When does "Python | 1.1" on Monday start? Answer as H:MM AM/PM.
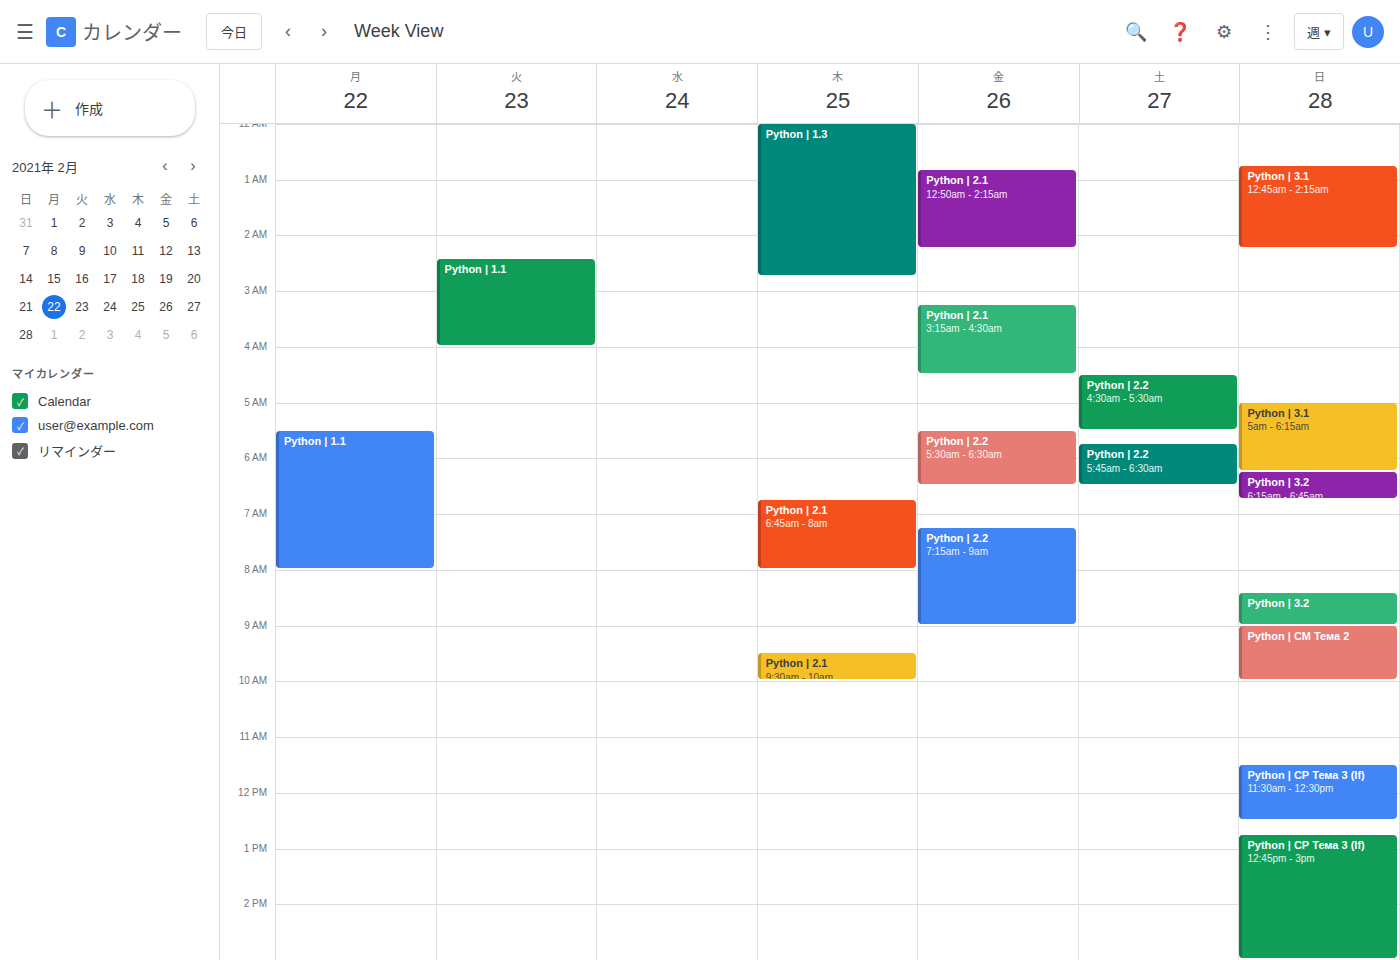
5:30 AM